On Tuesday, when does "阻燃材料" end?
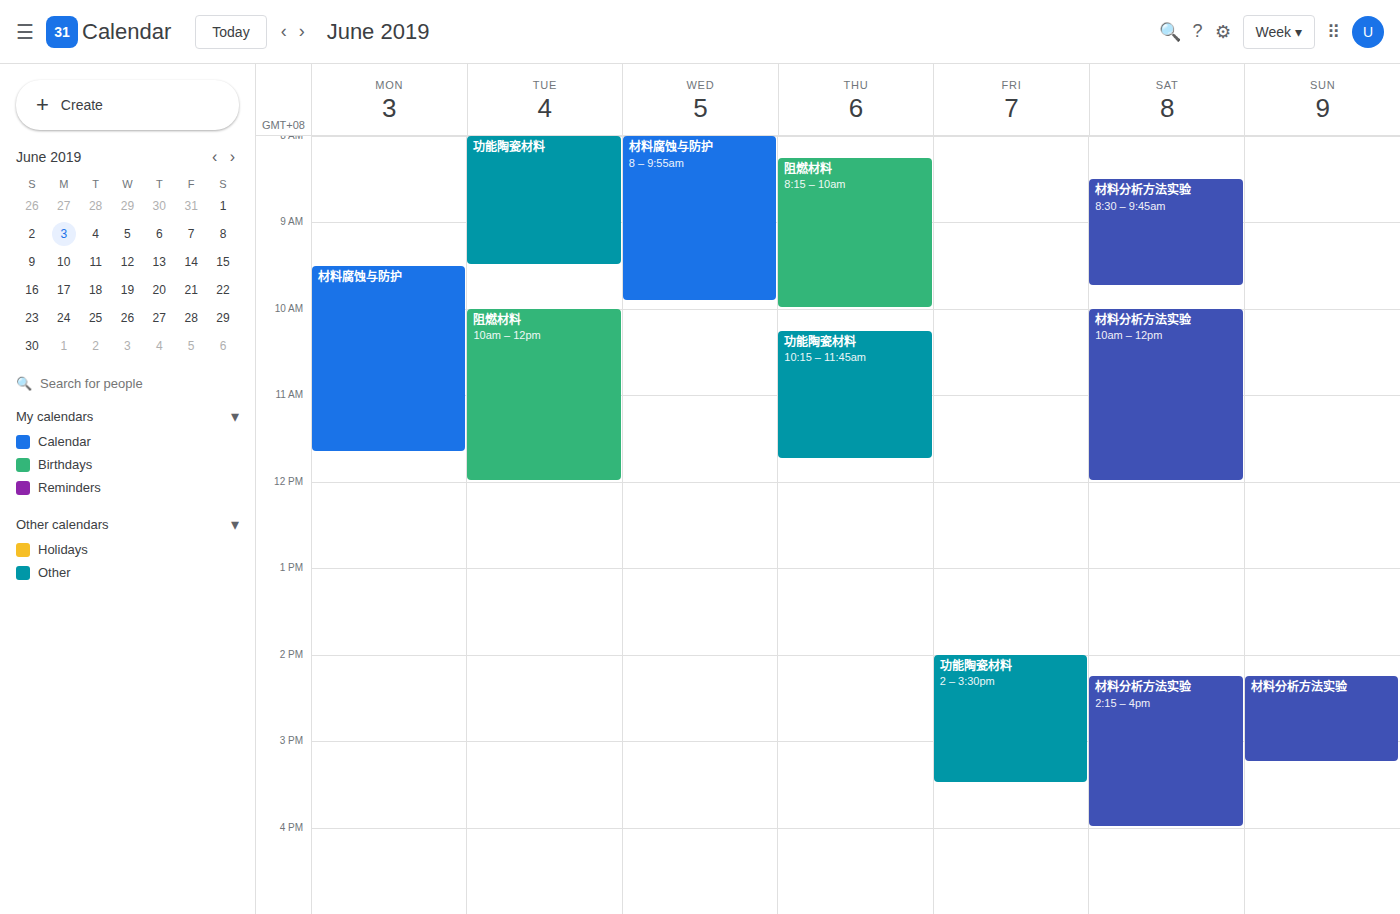
12:00 PM